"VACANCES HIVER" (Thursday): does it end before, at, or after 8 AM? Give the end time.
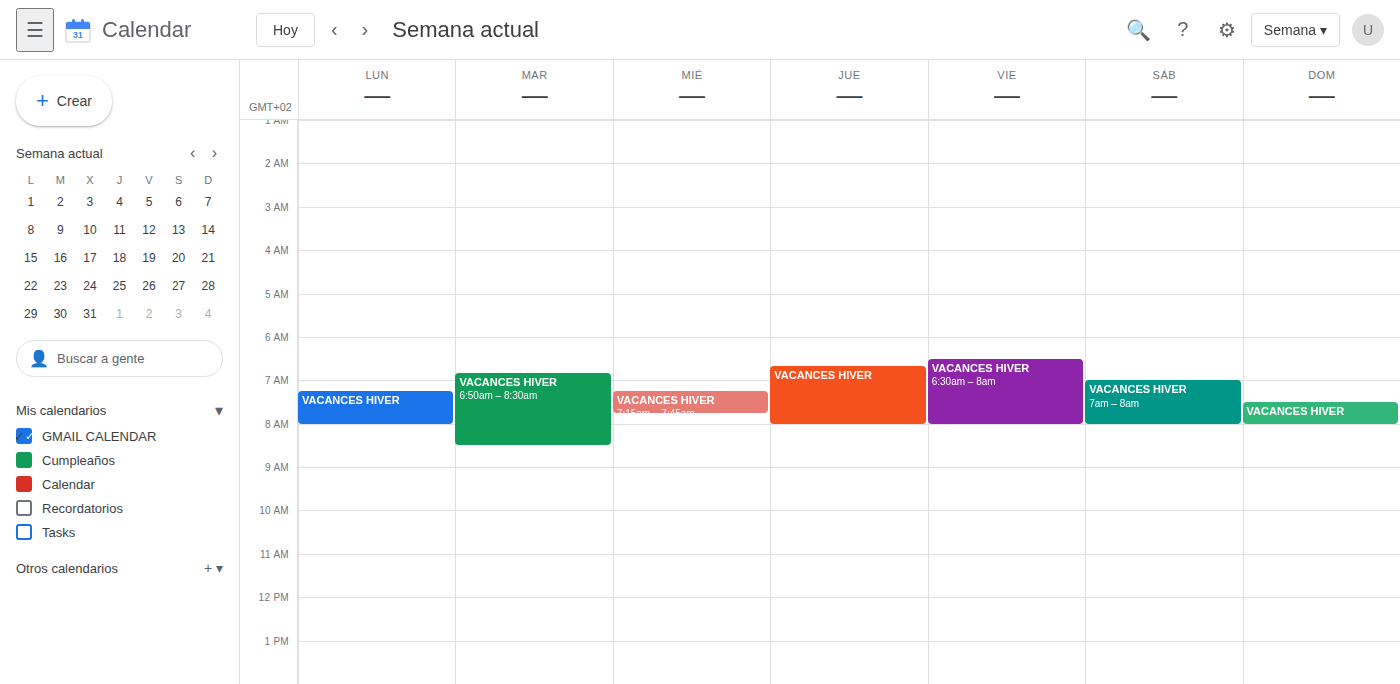
8:00 AM -- exactly at 8 AM, on the 8 AM line.